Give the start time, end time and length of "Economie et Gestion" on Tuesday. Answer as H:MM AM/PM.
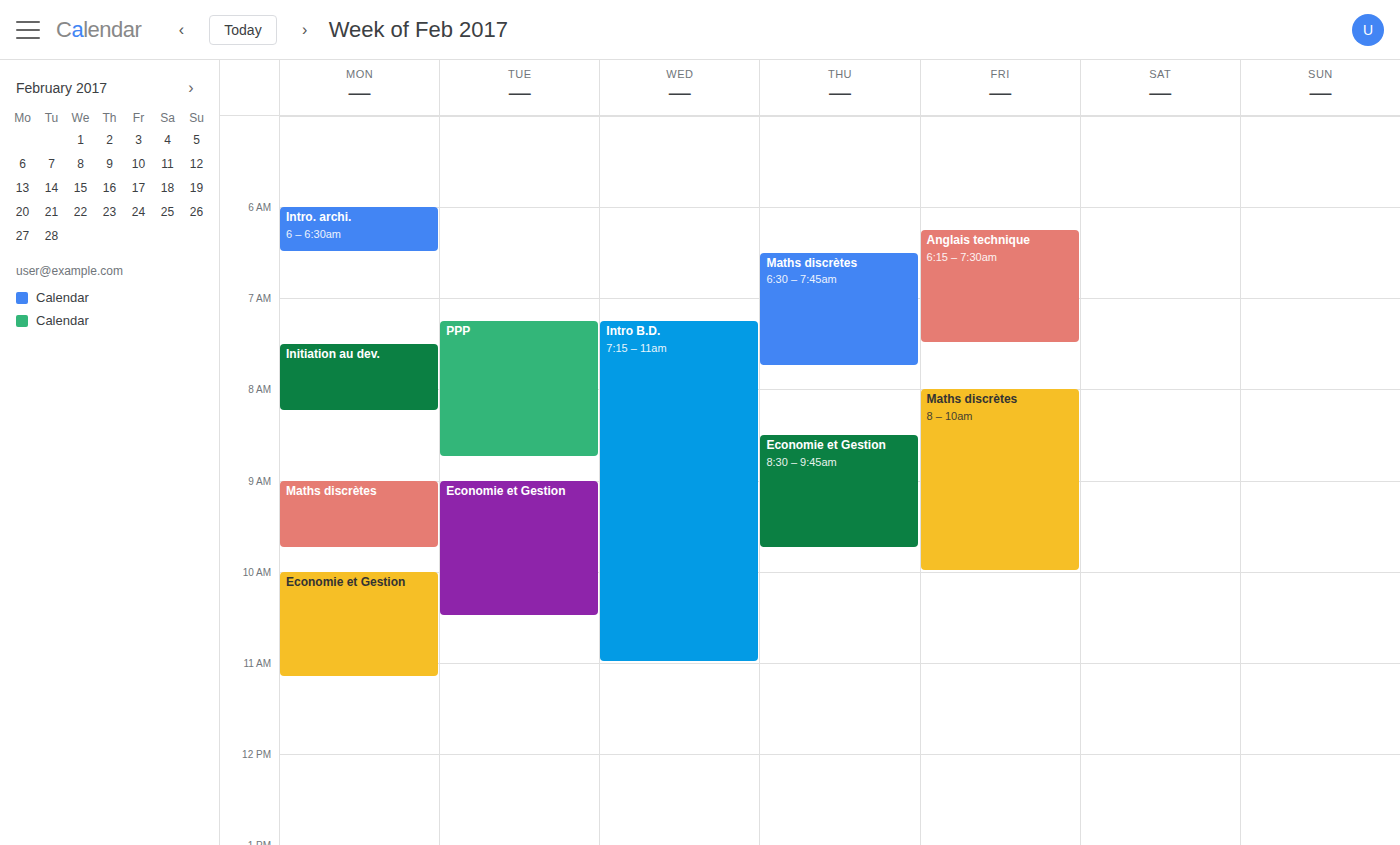
9:00 AM to 10:30 AM, 1 hour 30 minutes